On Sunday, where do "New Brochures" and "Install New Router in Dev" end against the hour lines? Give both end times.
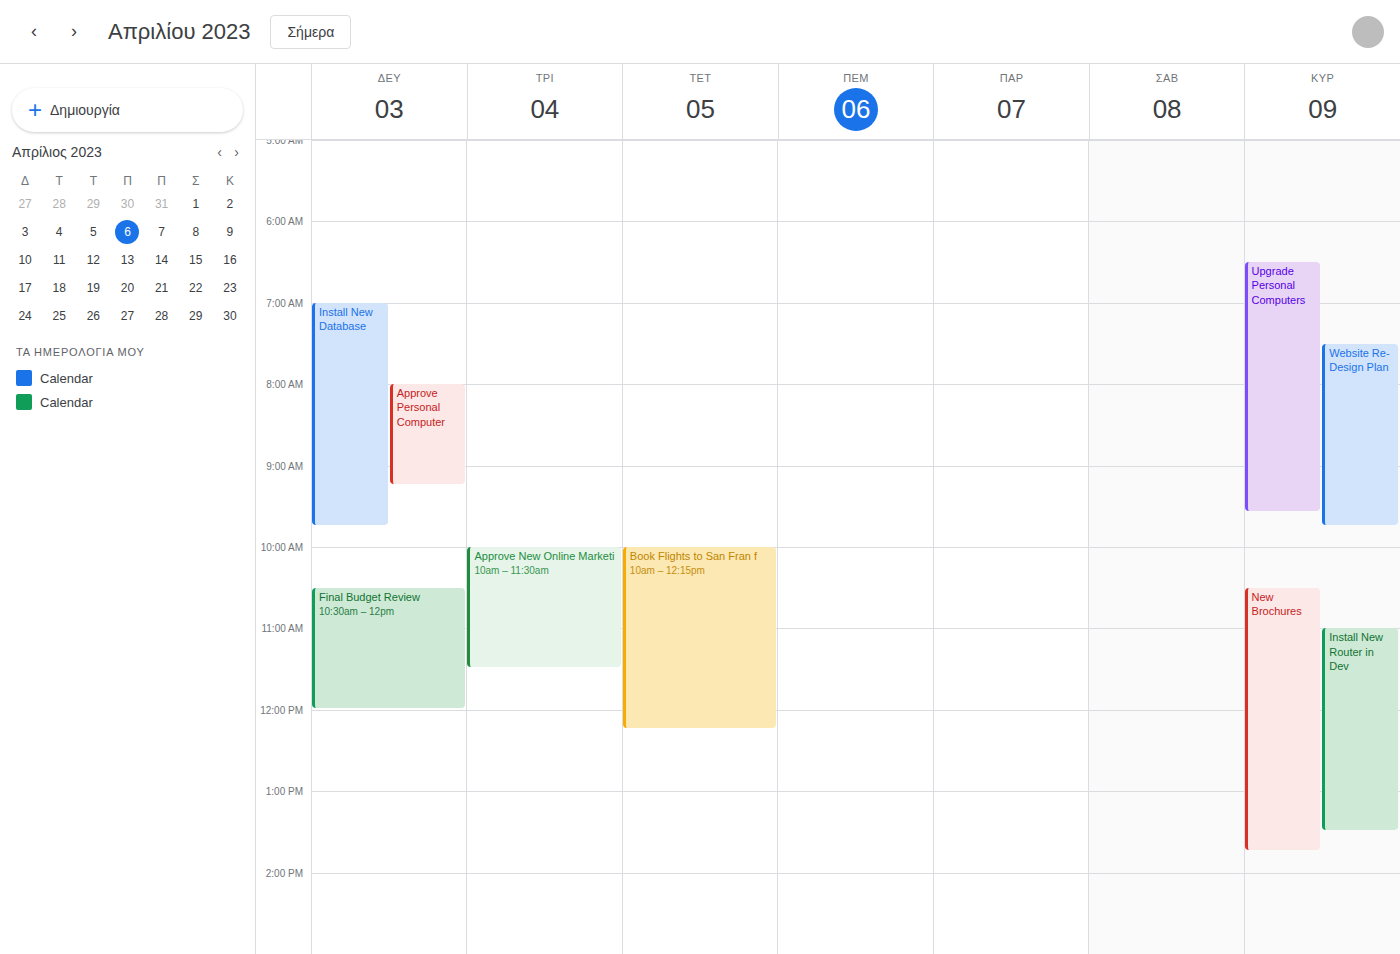
"New Brochures": 1:45 PM, neither: three quarters of the way from the 1 PM line to the 2 PM line. "Install New Router in Dev": 1:30 PM, halfway between the 1 PM and 2 PM lines.